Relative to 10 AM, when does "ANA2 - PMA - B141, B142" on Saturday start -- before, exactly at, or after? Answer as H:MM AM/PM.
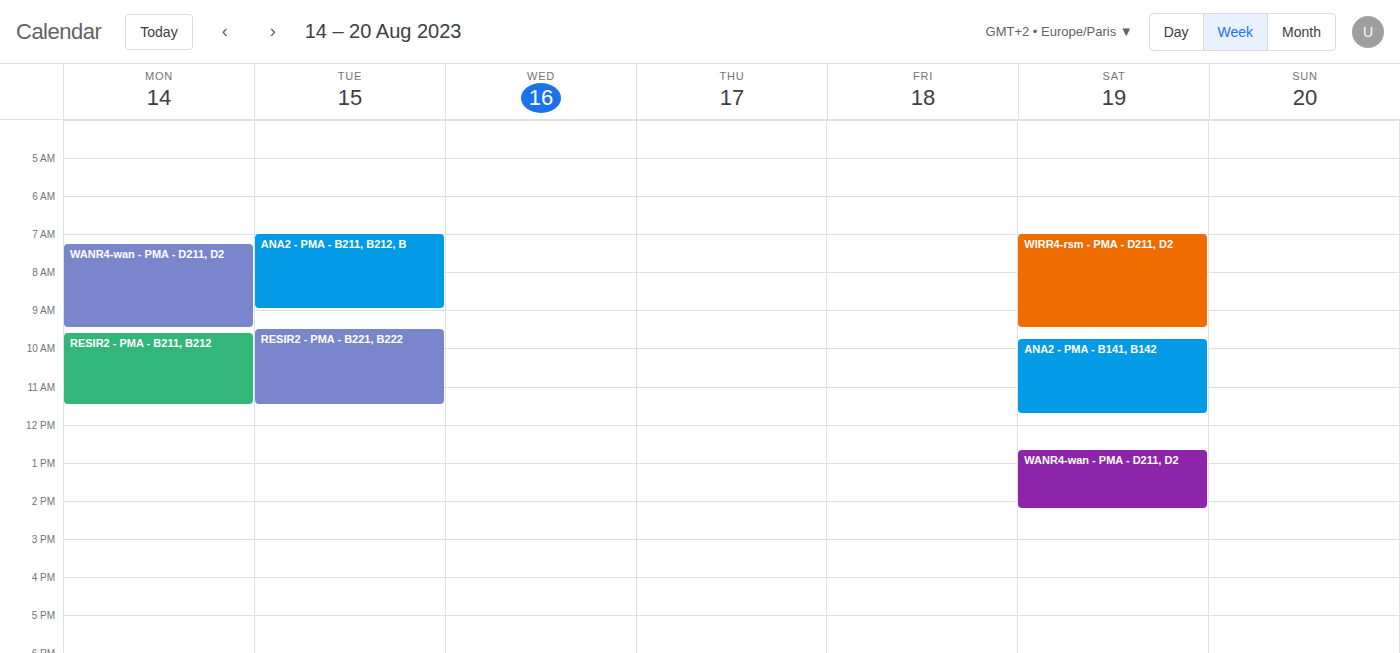
9:45 AM -- before 10 AM, 15 minutes above the 10 AM line.